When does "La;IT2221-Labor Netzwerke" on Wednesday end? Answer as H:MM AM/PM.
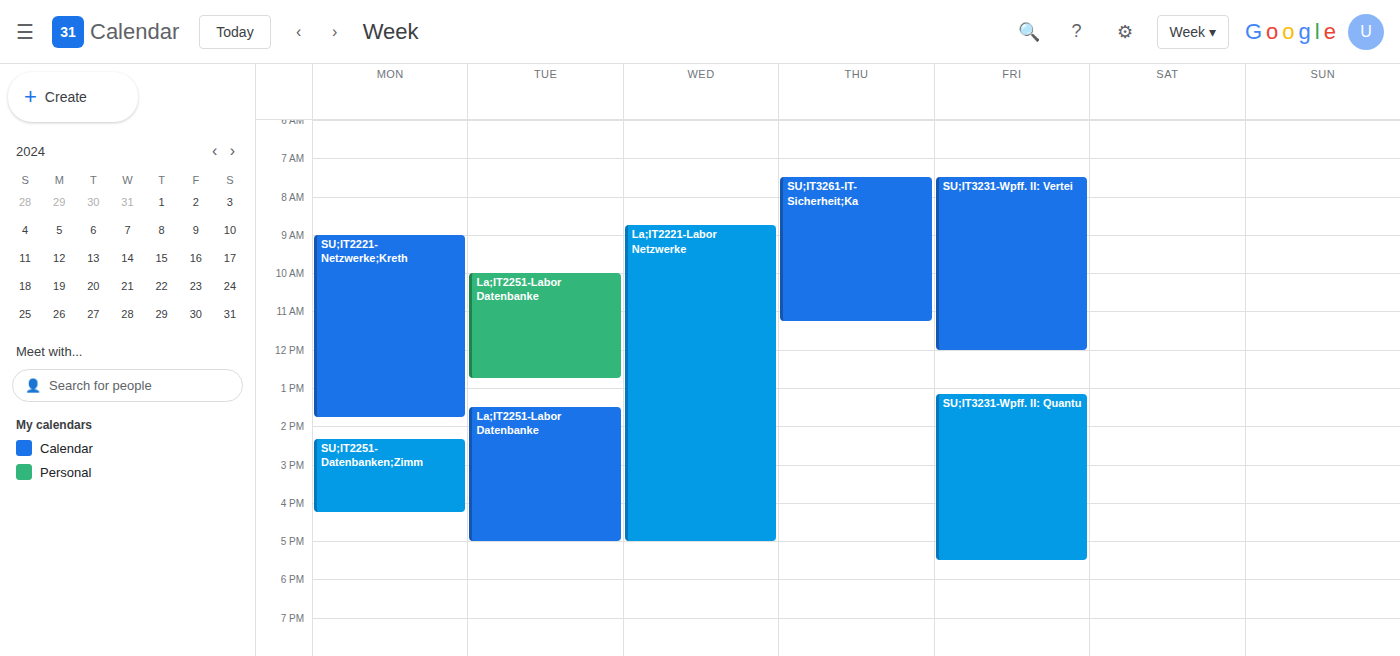
5:00 PM